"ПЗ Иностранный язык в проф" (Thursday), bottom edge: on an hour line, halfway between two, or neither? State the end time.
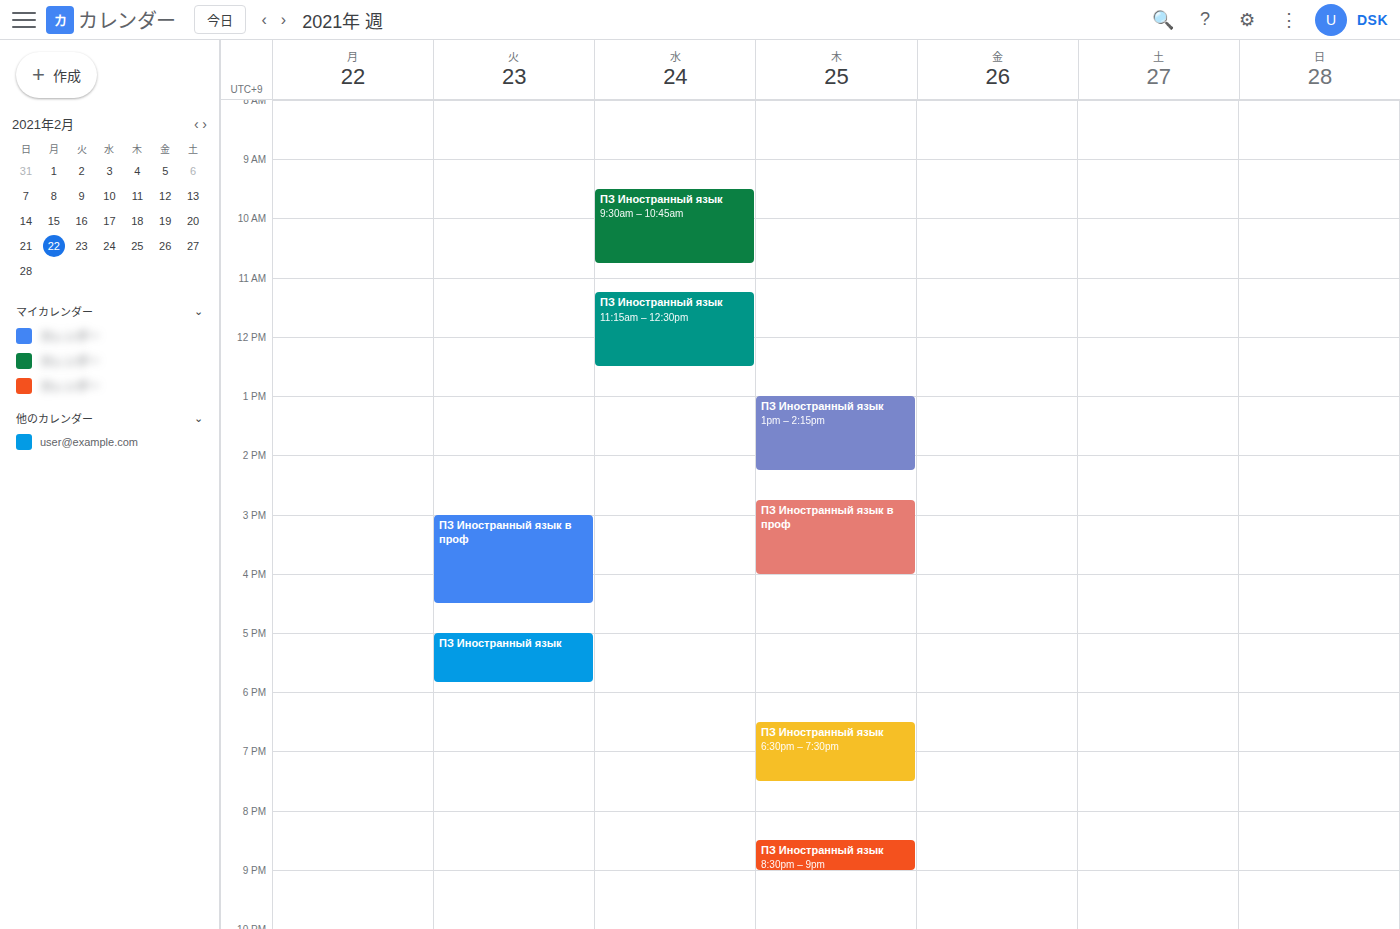
4:00 PM -- exactly on the 4 PM line.